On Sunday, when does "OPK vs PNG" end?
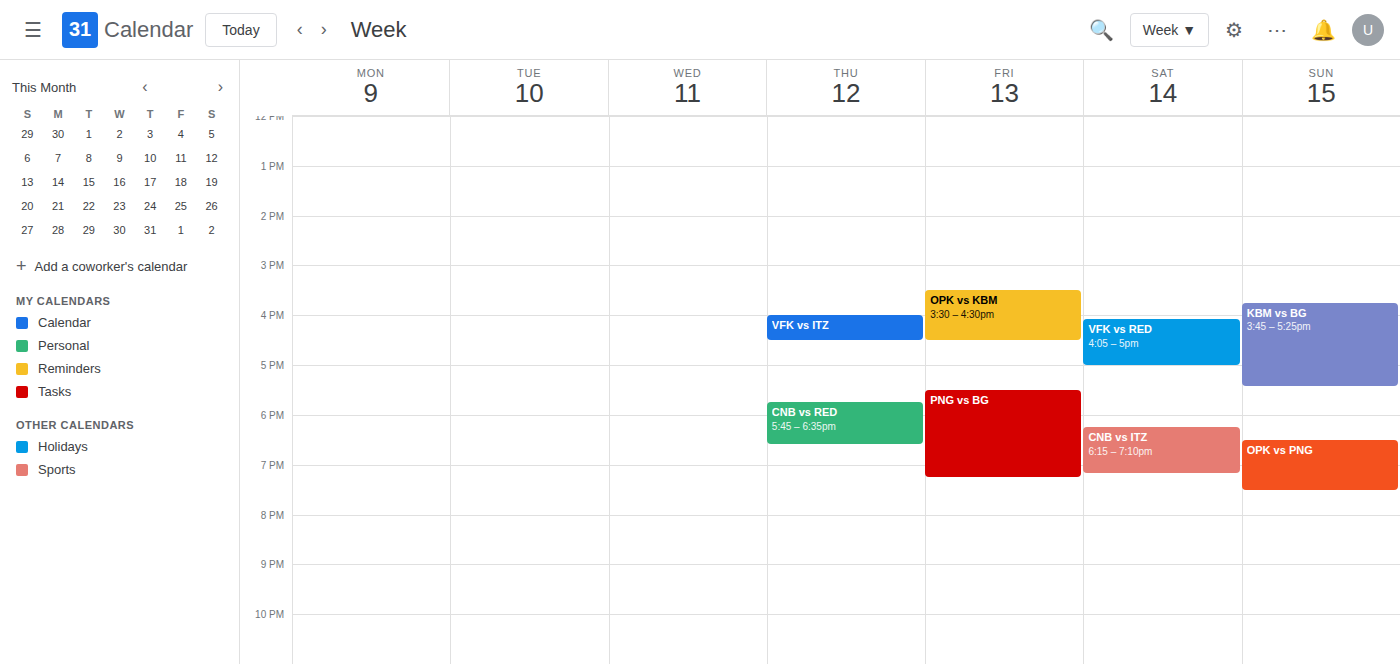
7:30 PM